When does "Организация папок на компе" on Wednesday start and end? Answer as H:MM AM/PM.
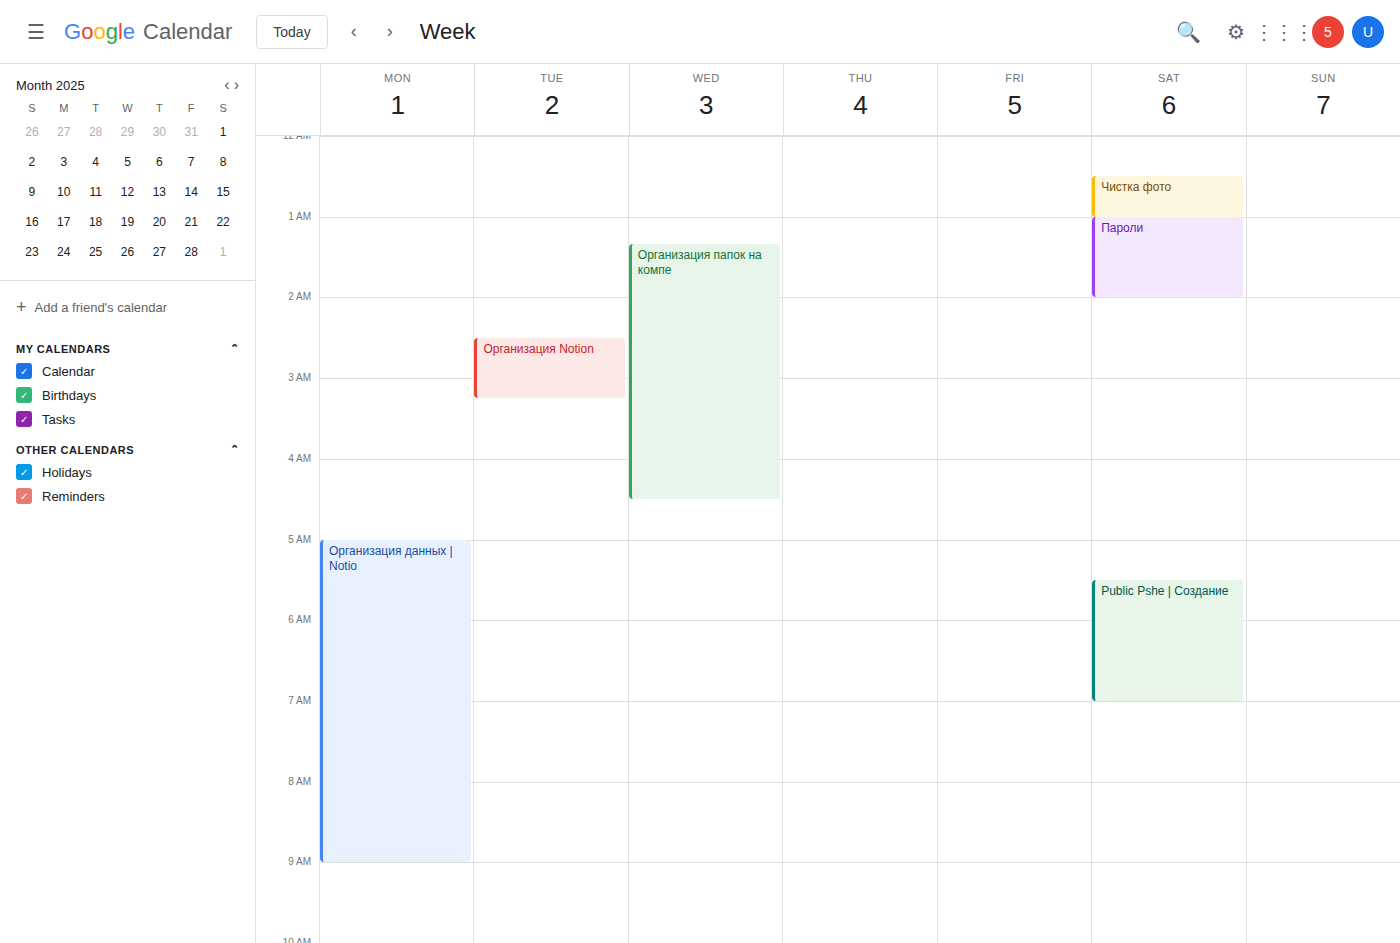
1:20 AM to 4:30 AM